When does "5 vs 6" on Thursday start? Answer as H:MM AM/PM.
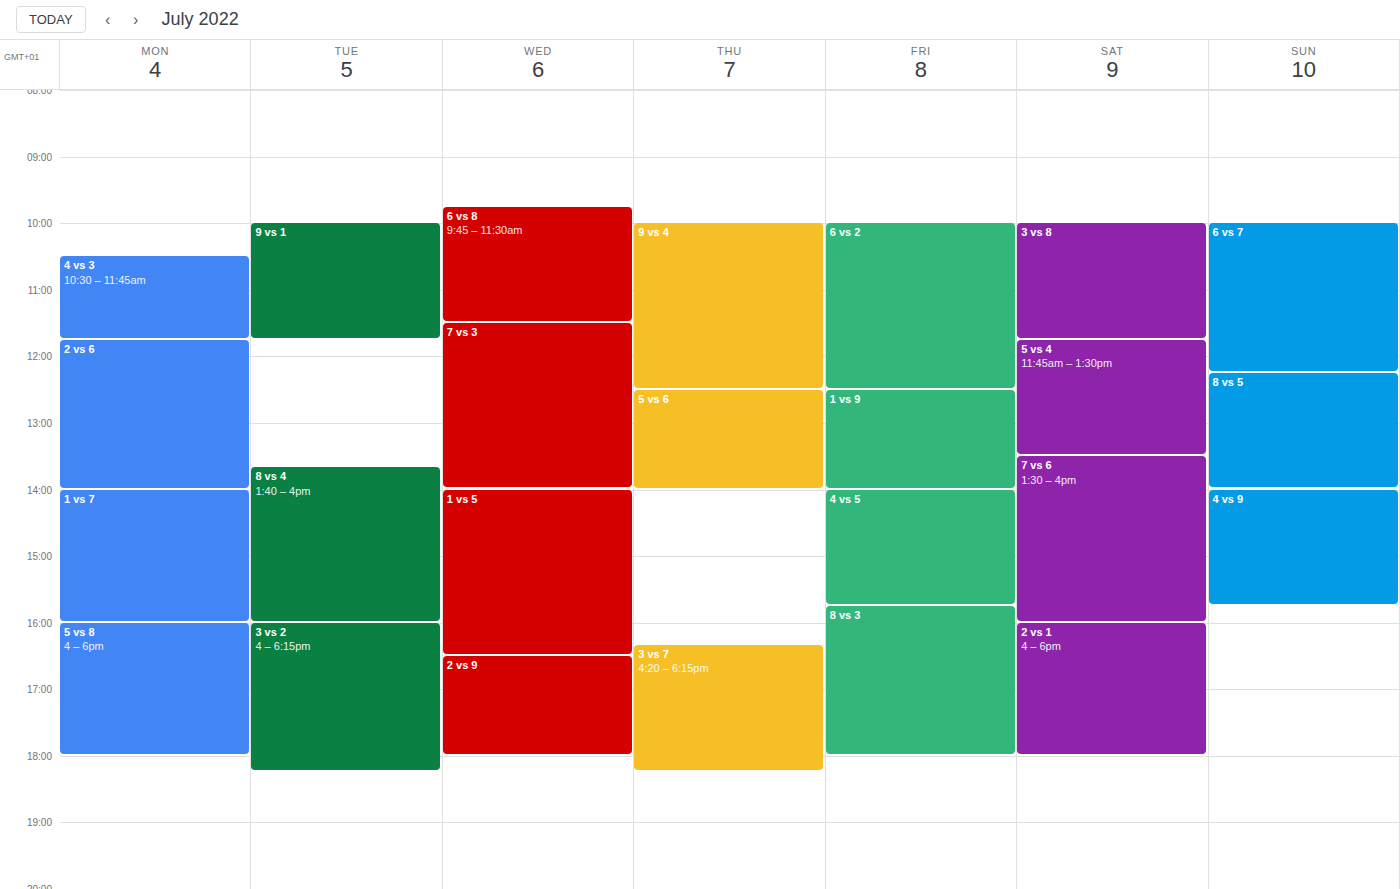
12:30 PM